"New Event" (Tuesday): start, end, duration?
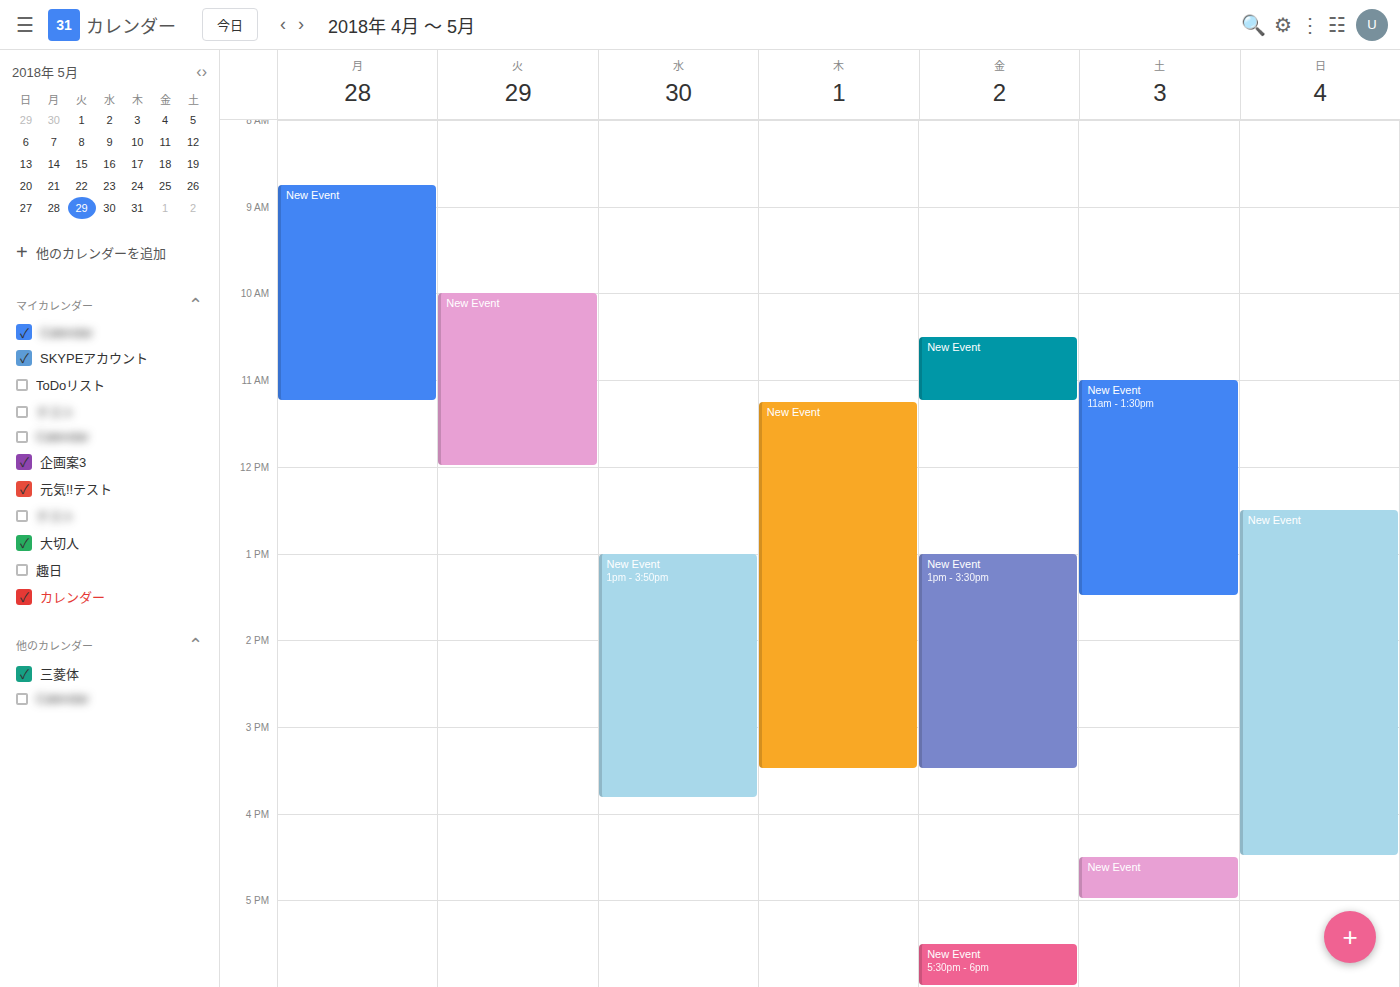
10:00 AM to 12:00 PM, 2 hours